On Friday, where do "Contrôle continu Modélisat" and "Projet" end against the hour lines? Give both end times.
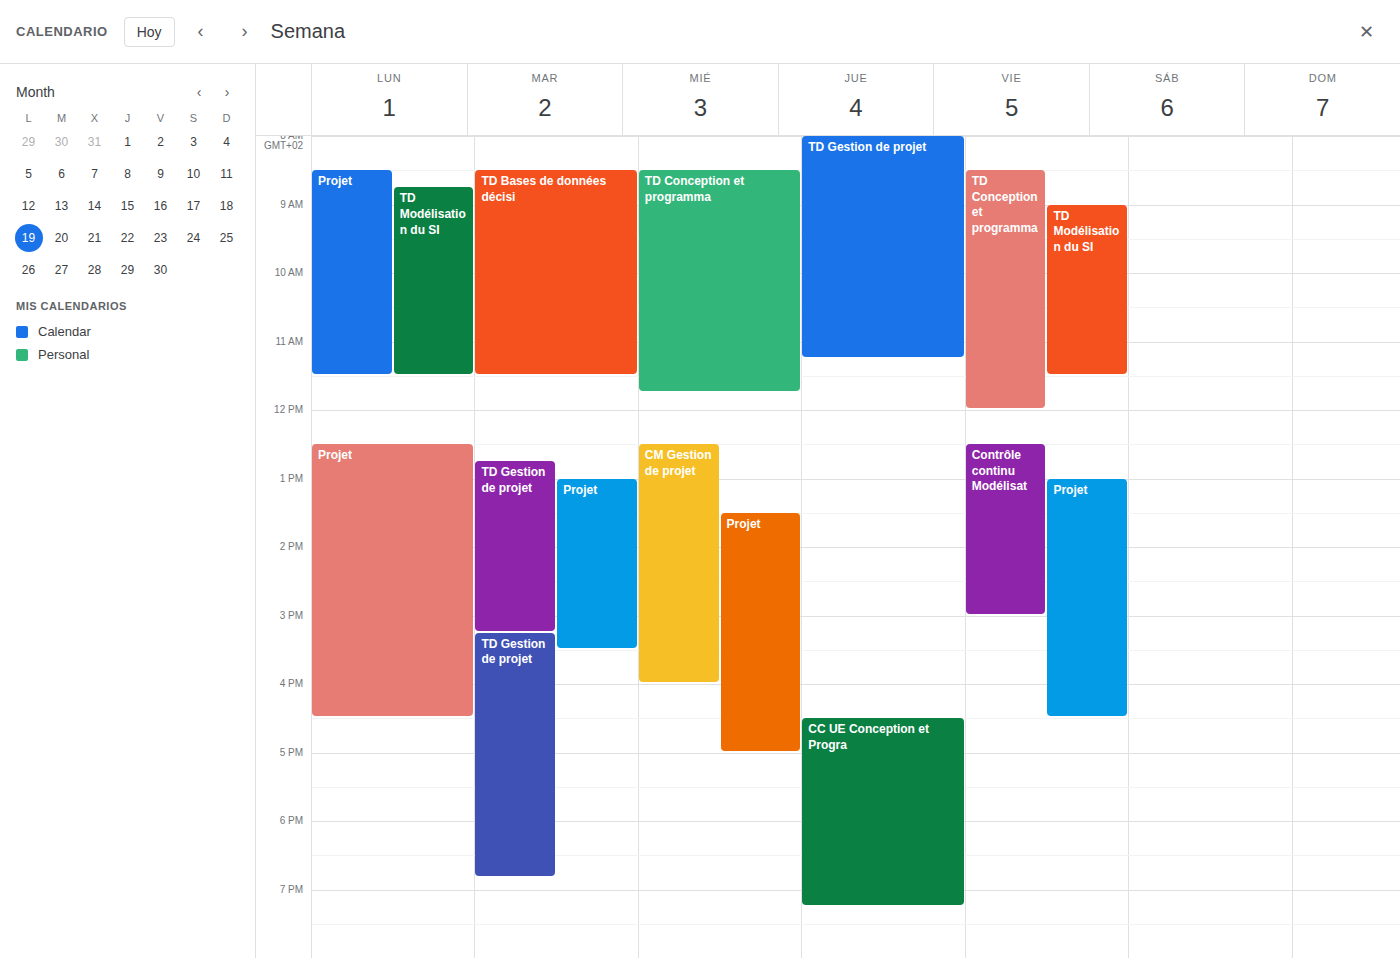
"Contrôle continu Modélisat": 3:00 PM, exactly on the 3 PM line. "Projet": 4:30 PM, halfway between the 4 PM and 5 PM lines.